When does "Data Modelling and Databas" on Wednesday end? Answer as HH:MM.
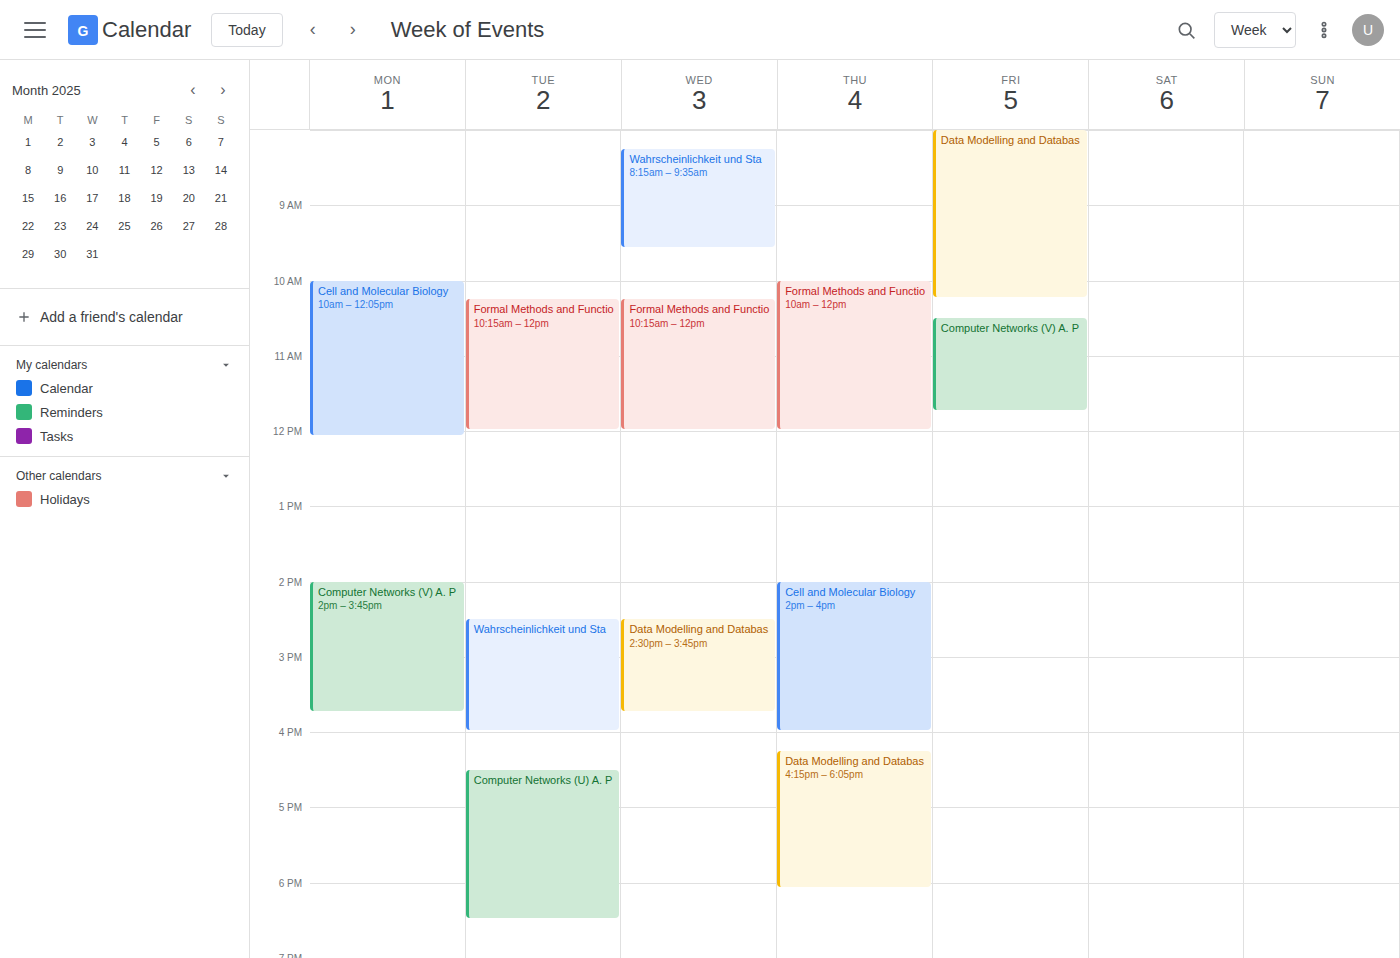
15:45